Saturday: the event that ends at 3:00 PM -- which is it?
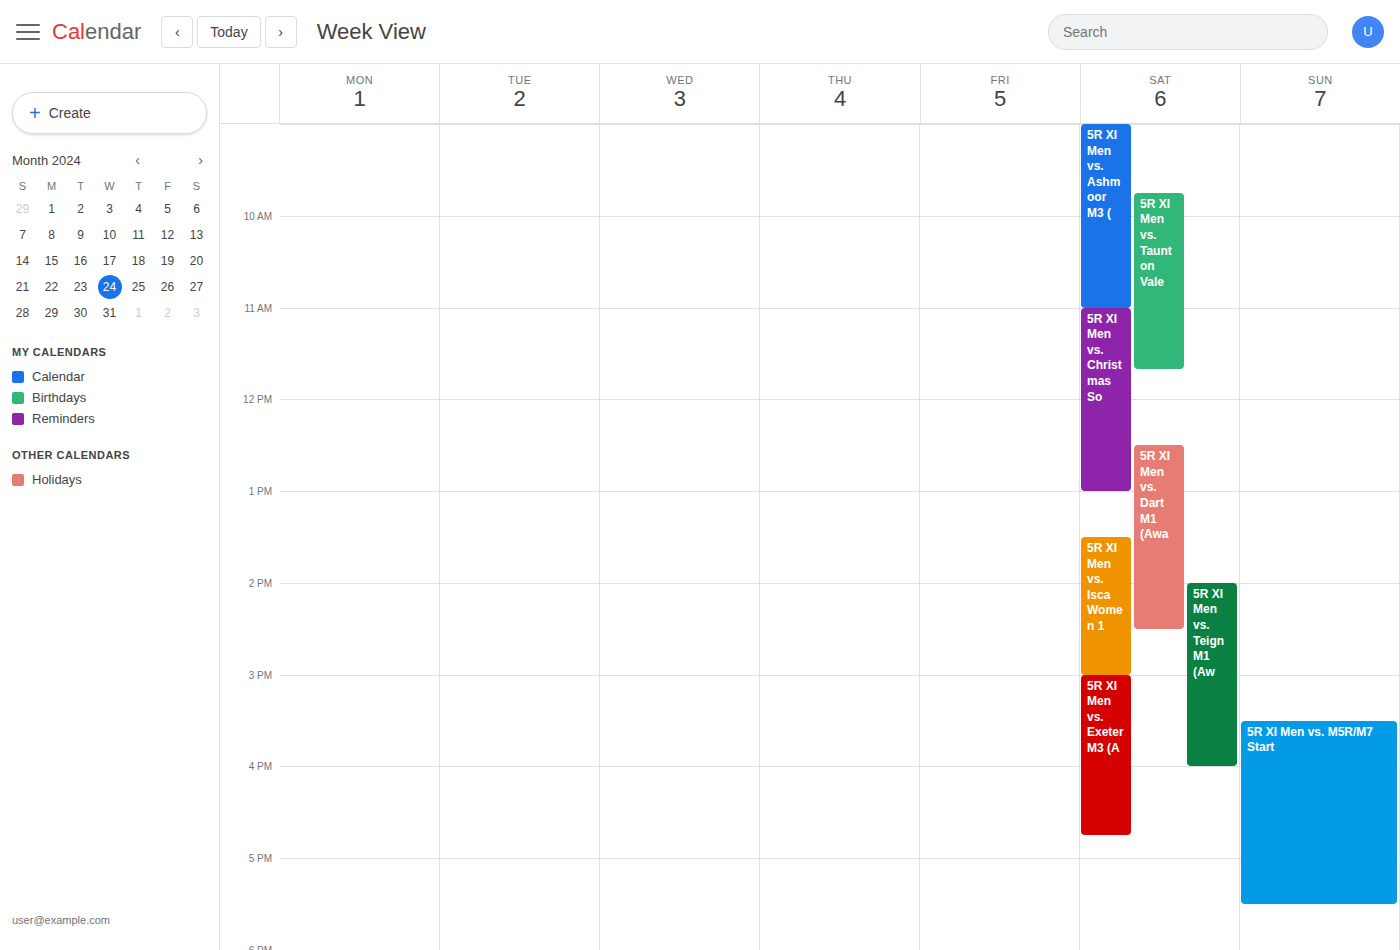
"5R XI Men vs. Isca Women 1"